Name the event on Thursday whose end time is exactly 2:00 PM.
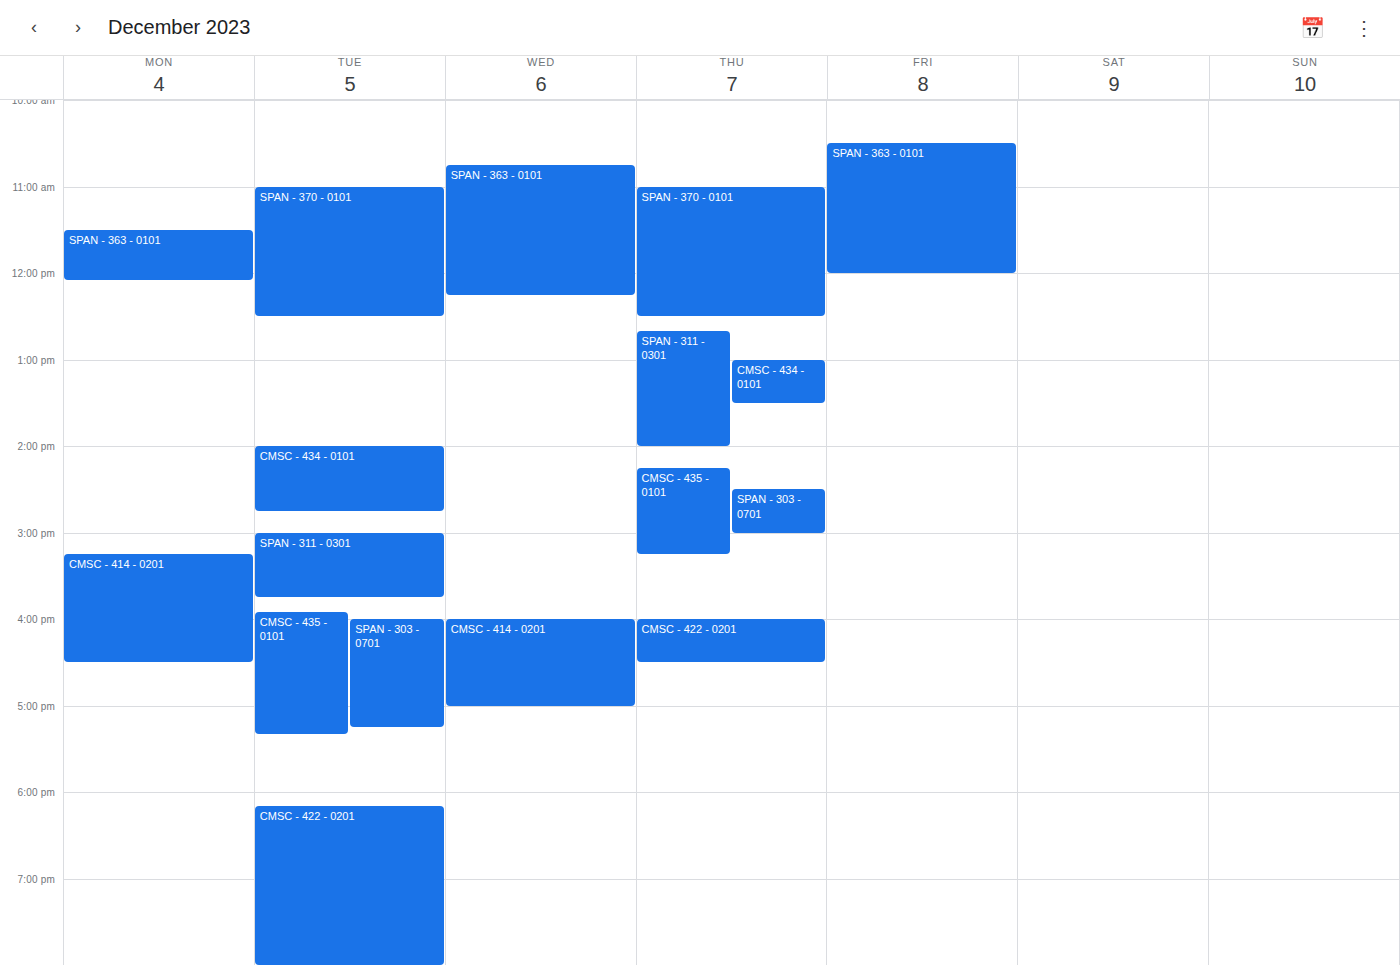
"SPAN - 311 - 0301"